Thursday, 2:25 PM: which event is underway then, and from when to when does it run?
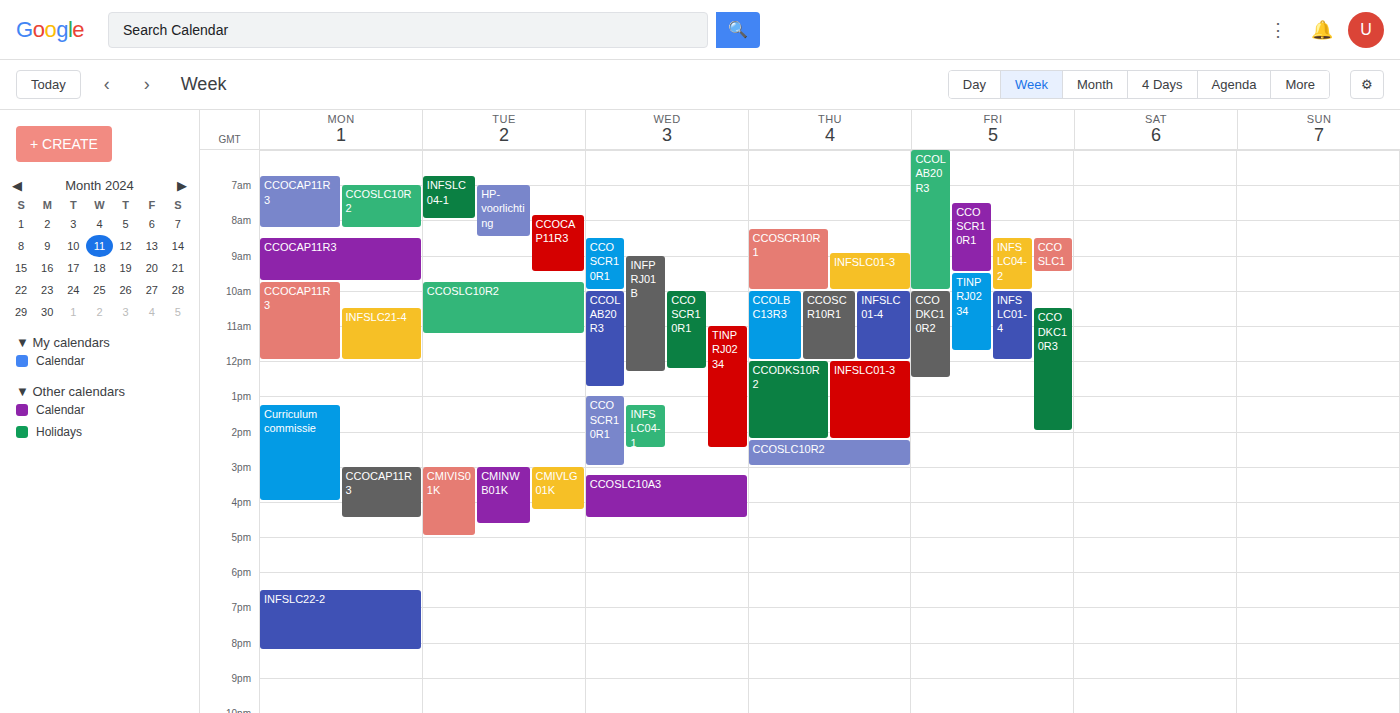
"CCOSLC10R2", 2:15 PM to 3:00 PM